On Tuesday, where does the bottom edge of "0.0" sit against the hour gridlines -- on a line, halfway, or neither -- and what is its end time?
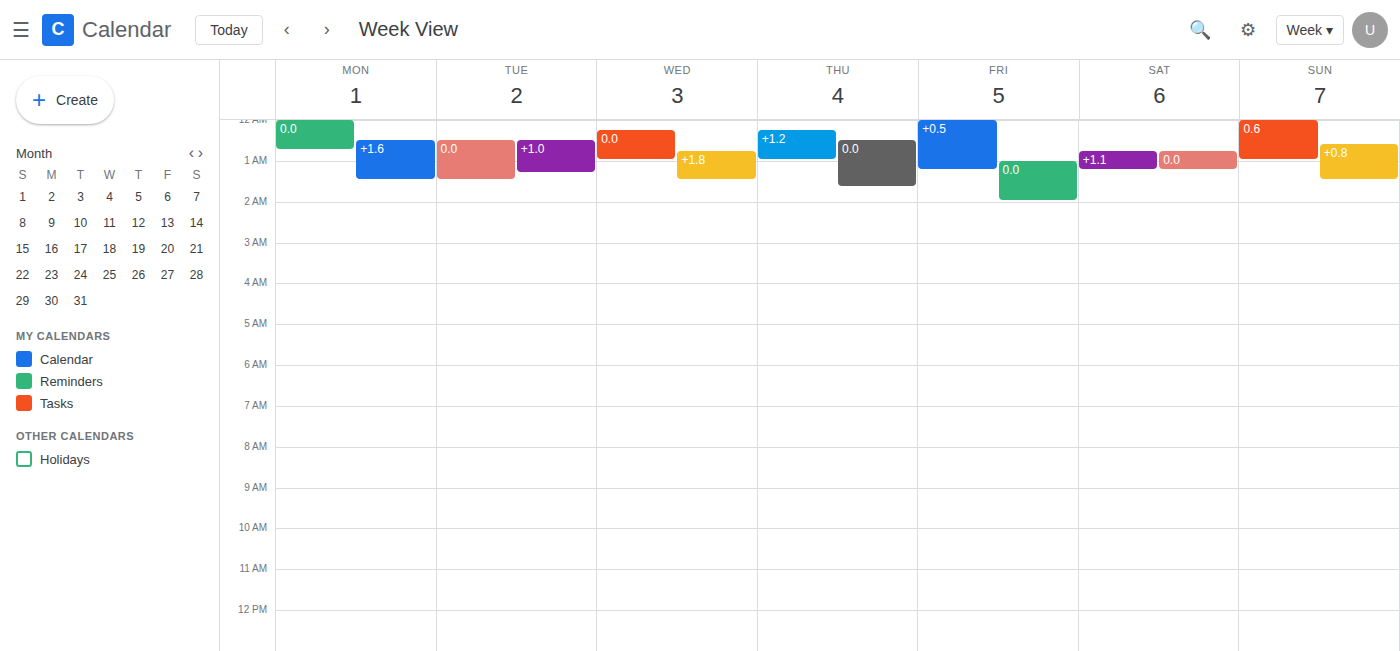
1:30 AM -- halfway between the 1 AM and 2 AM lines.